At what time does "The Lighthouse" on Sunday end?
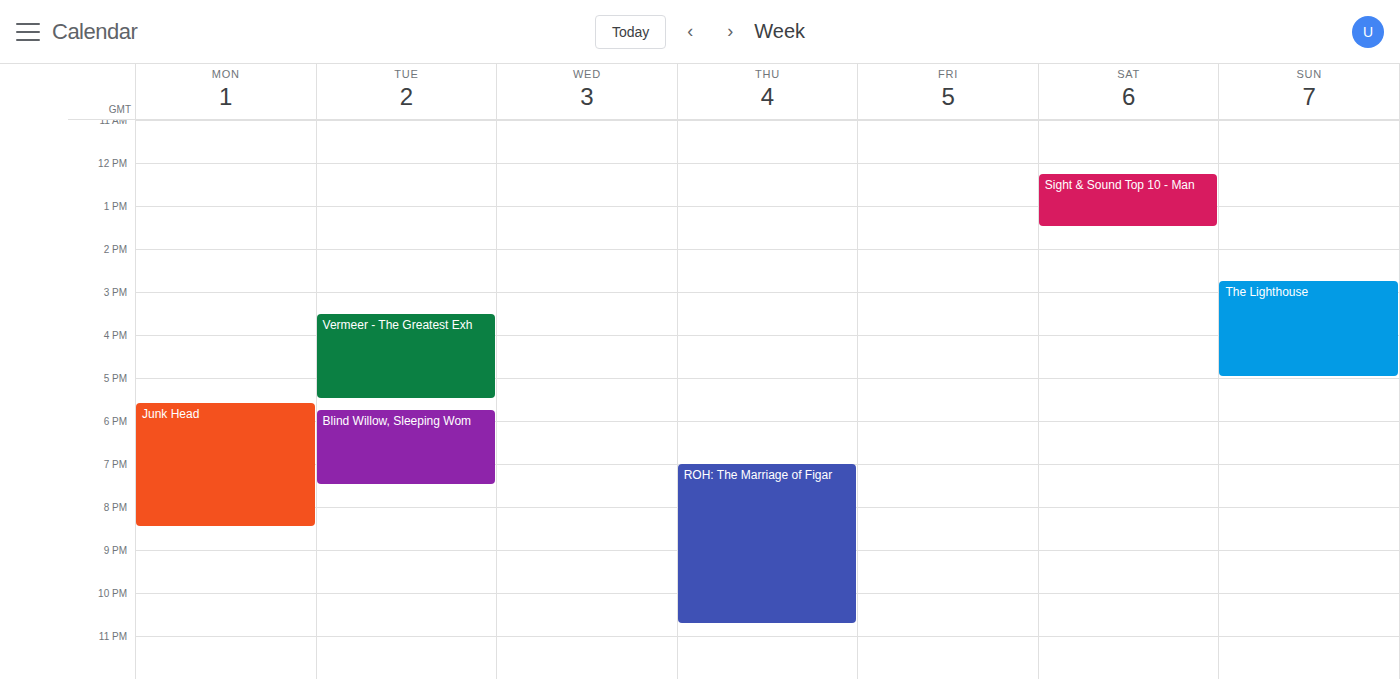
5:00 PM